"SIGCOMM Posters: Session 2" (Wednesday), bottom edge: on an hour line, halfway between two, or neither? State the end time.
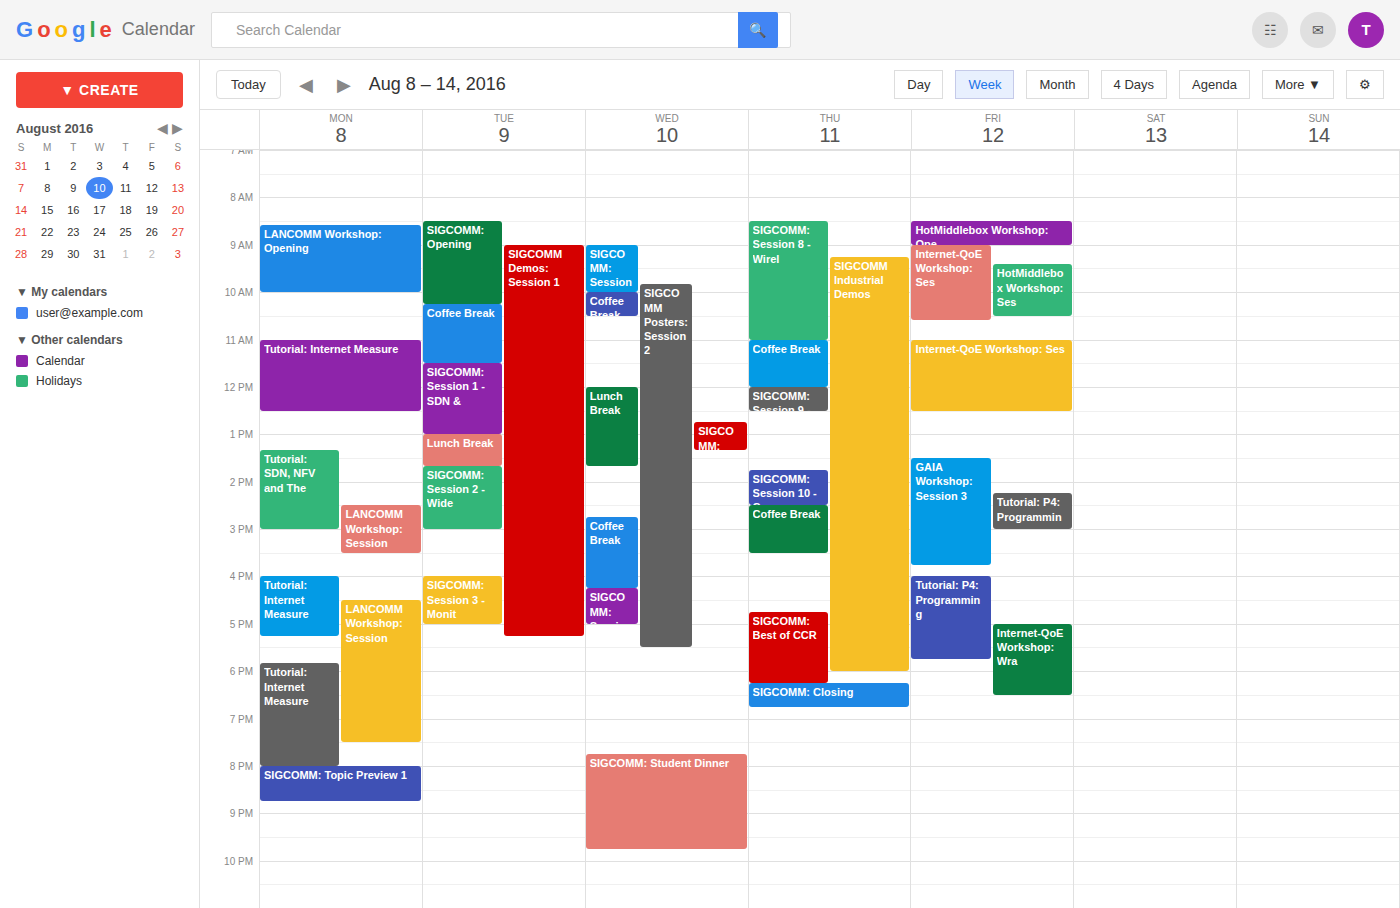
5:30 PM -- halfway between the 5 PM and 6 PM lines.